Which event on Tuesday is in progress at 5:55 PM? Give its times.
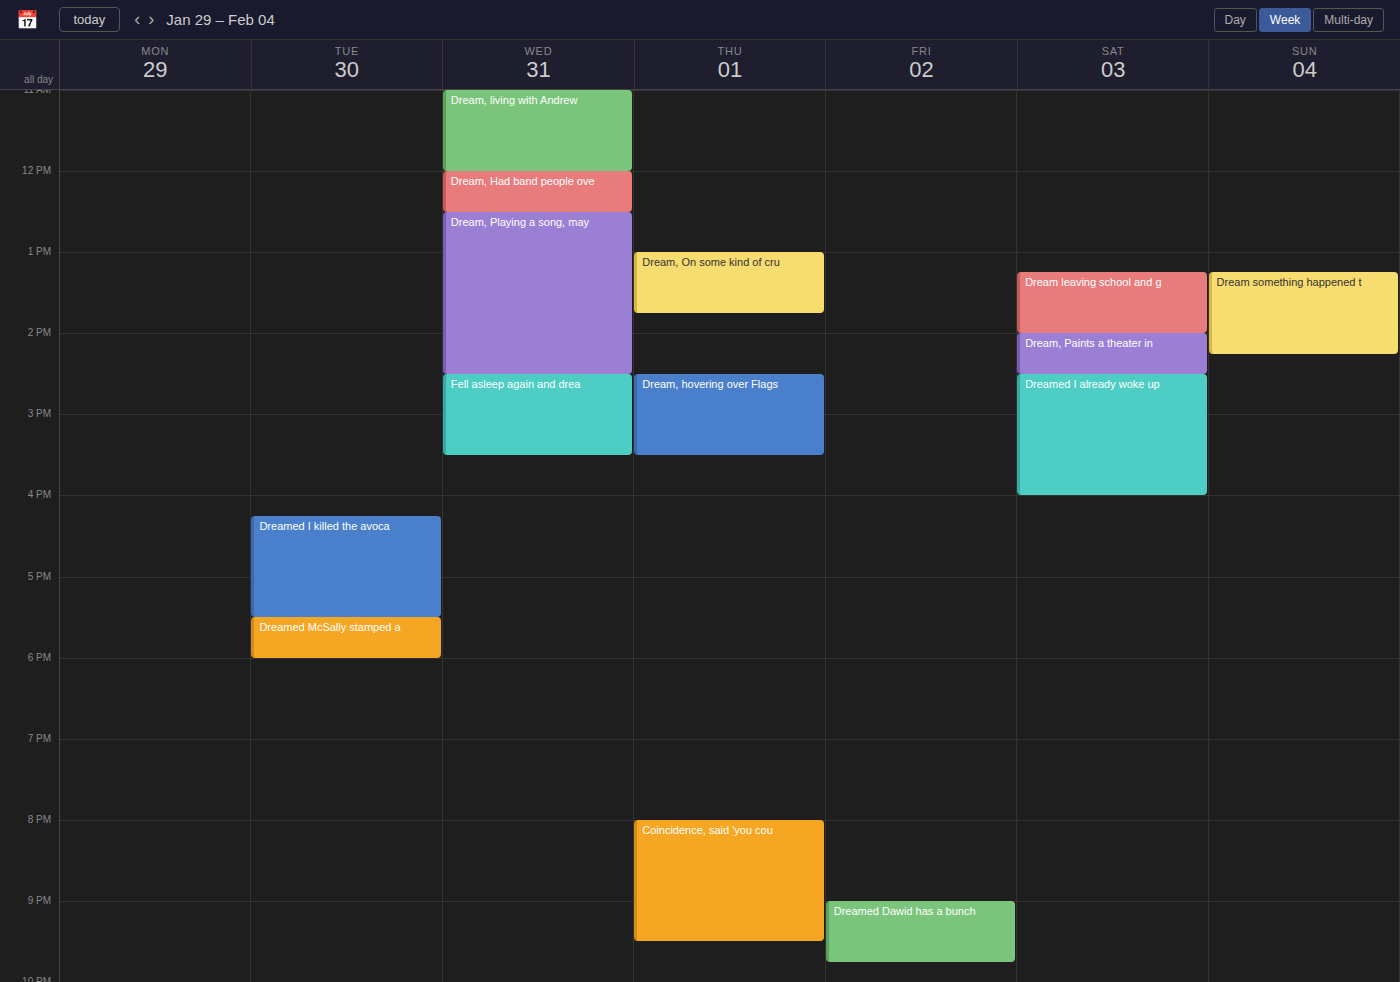
"Dreamed McSally stamped a", 5:30 PM to 6:00 PM